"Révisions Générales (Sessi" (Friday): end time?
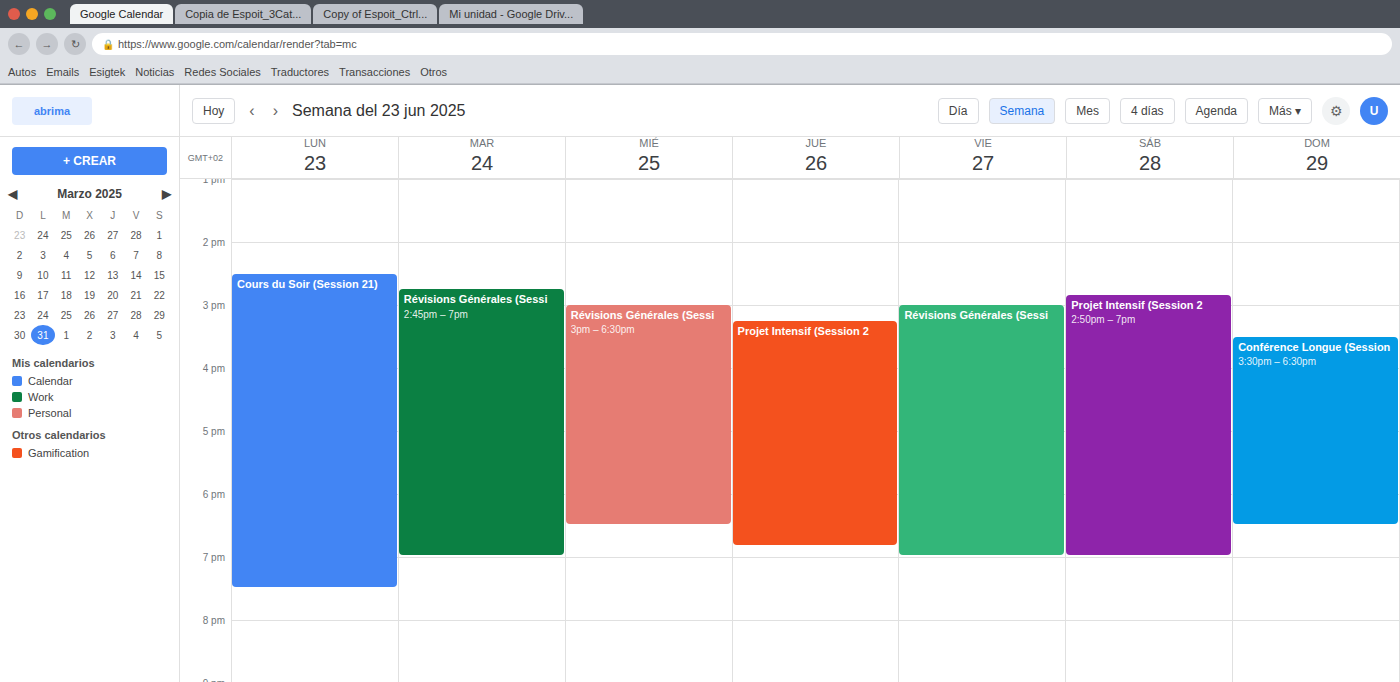
19:00